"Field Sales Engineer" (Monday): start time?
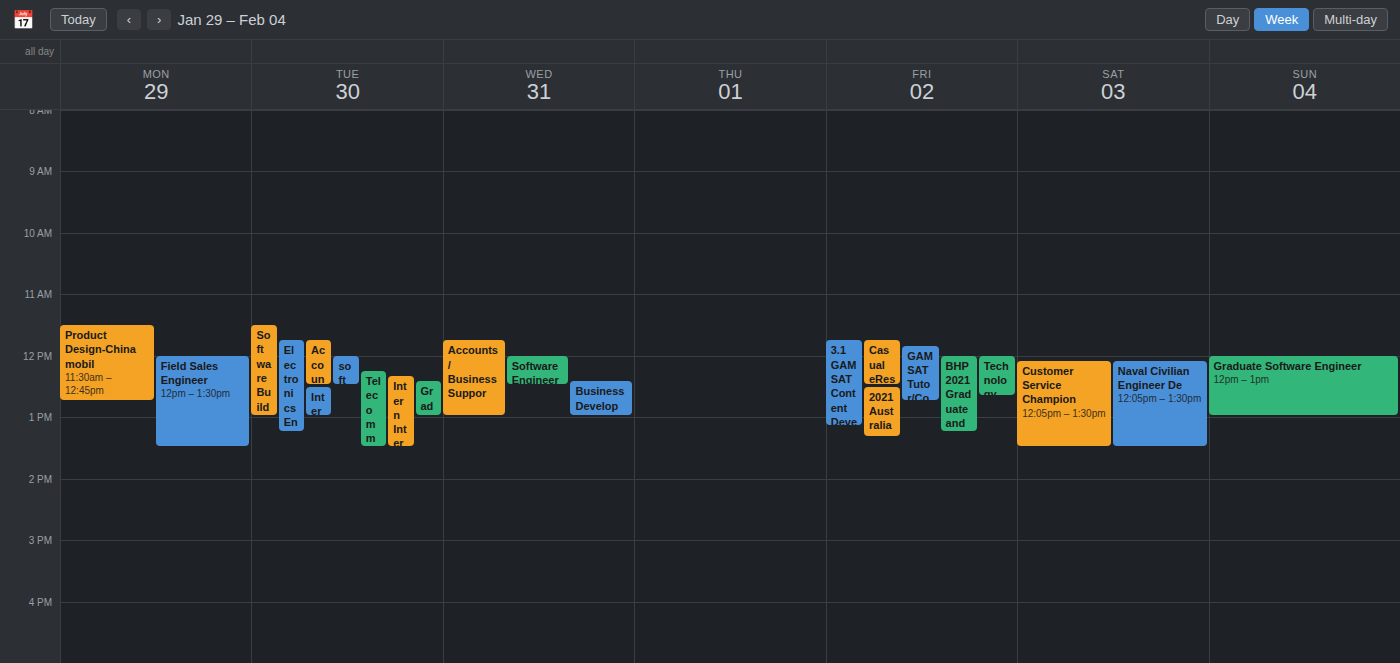
12:00 PM